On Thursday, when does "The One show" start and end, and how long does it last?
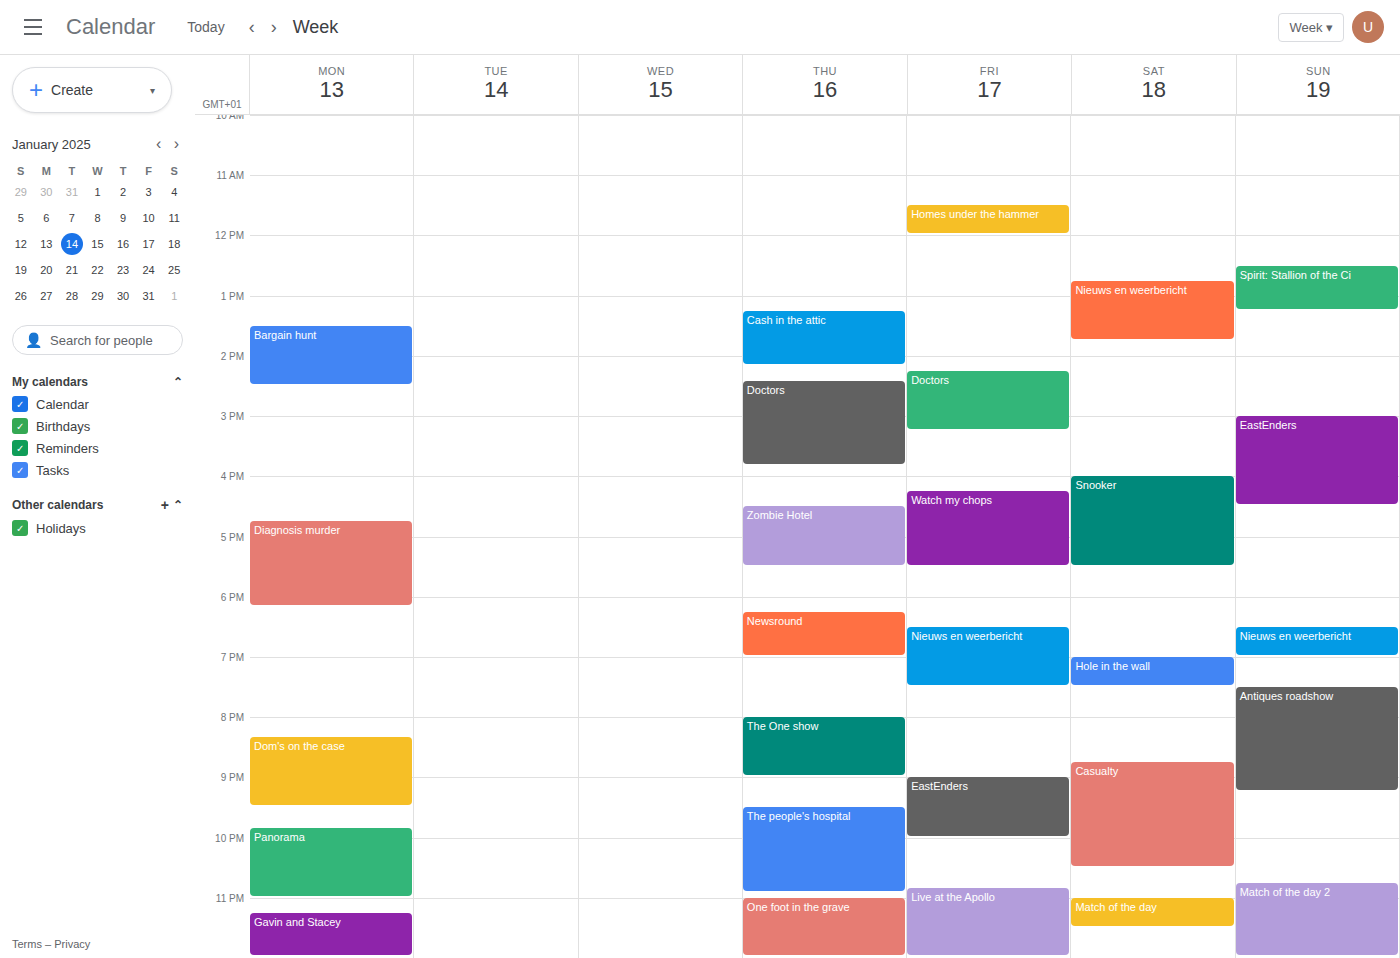
8:00 PM to 9:00 PM, 1 hour